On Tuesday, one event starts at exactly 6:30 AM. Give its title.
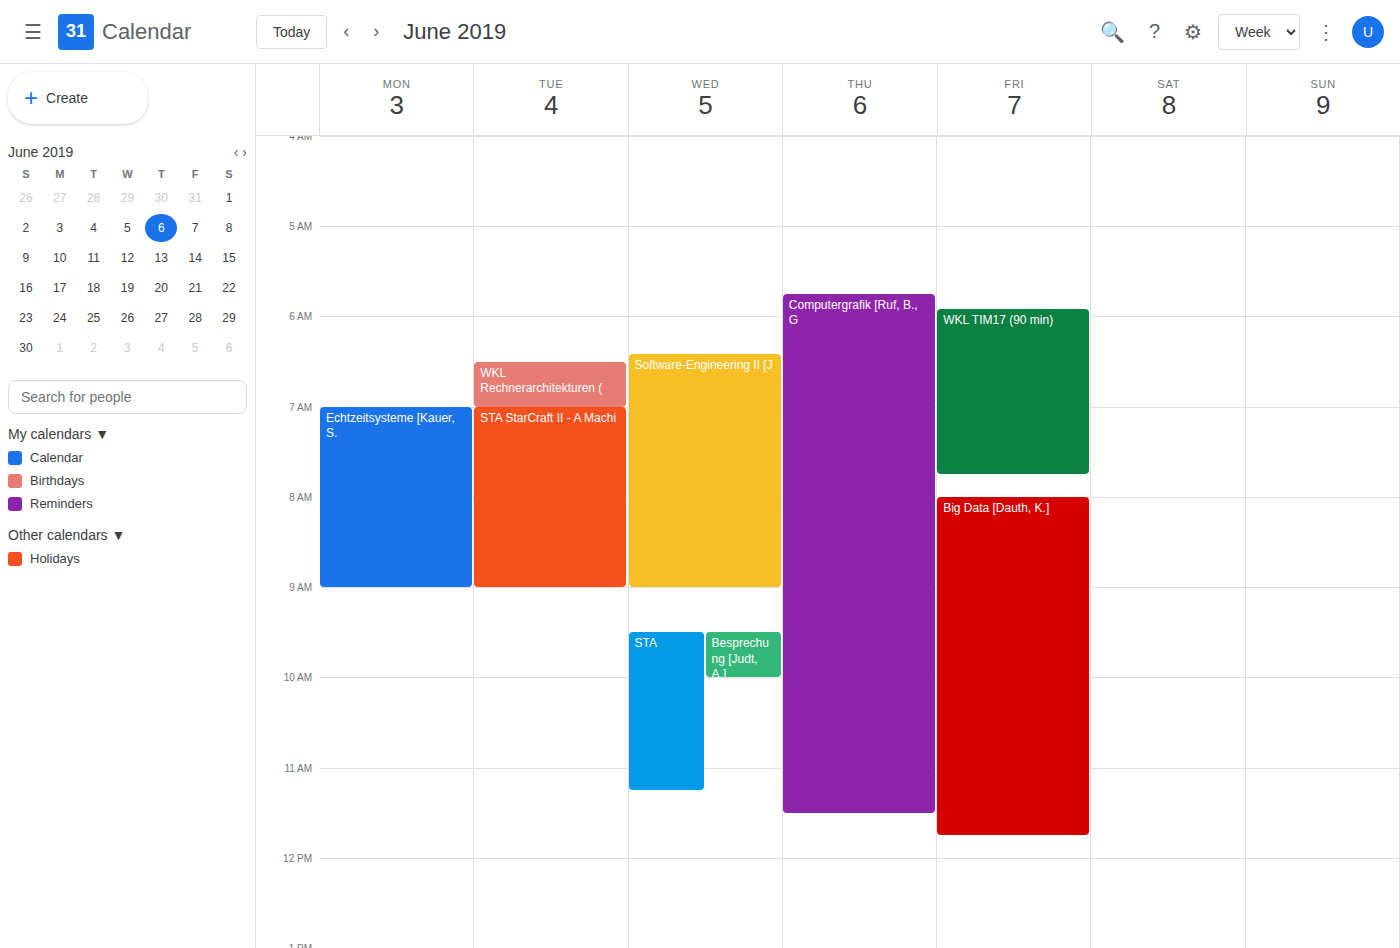
"WKL Rechnerarchitekturen ("